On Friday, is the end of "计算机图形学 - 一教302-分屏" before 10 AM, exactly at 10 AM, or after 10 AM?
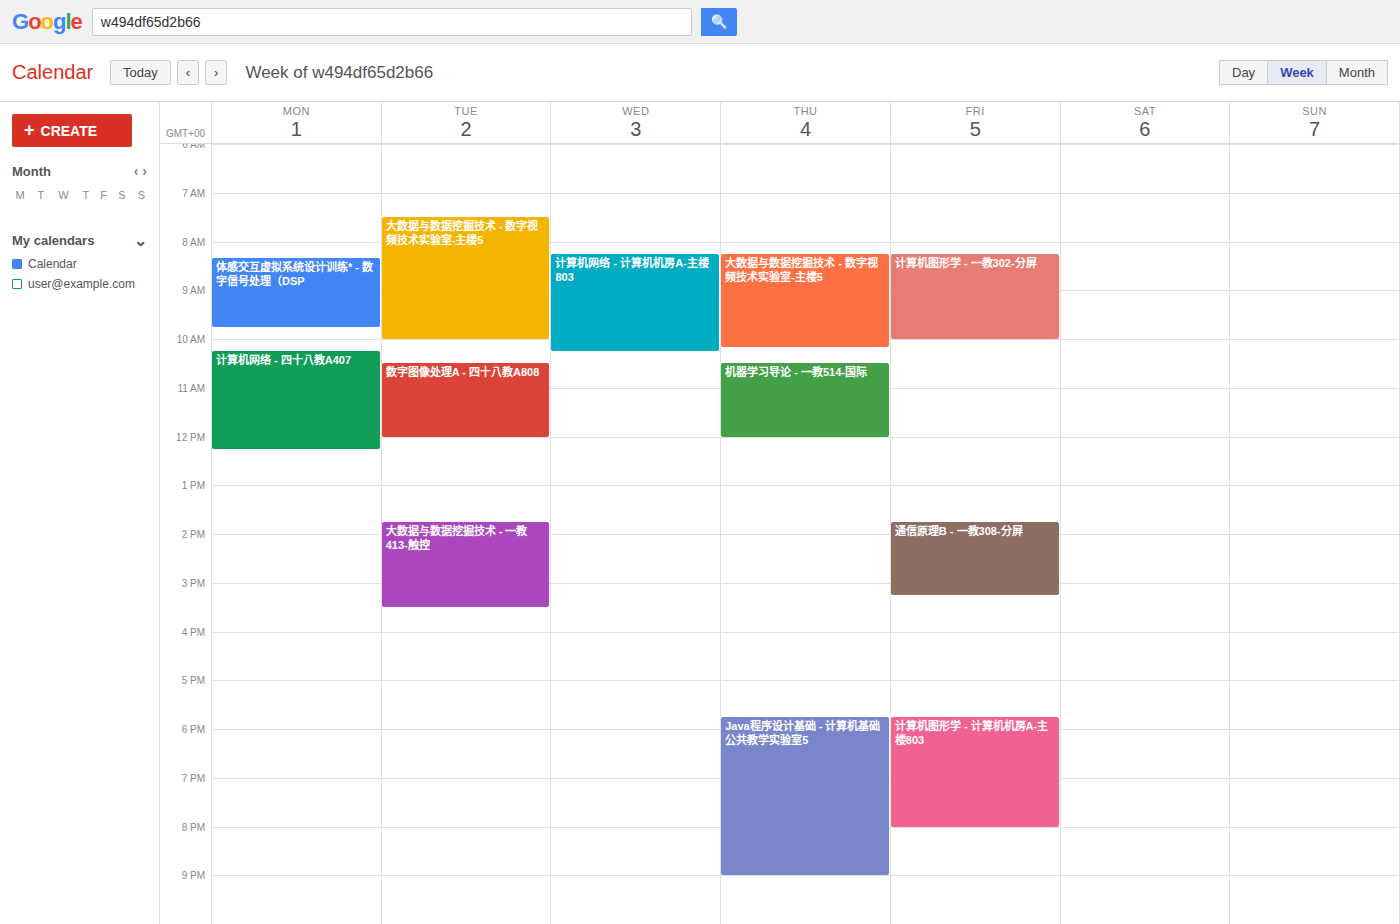
10:00 AM -- exactly at 10 AM, on the 10 AM line.